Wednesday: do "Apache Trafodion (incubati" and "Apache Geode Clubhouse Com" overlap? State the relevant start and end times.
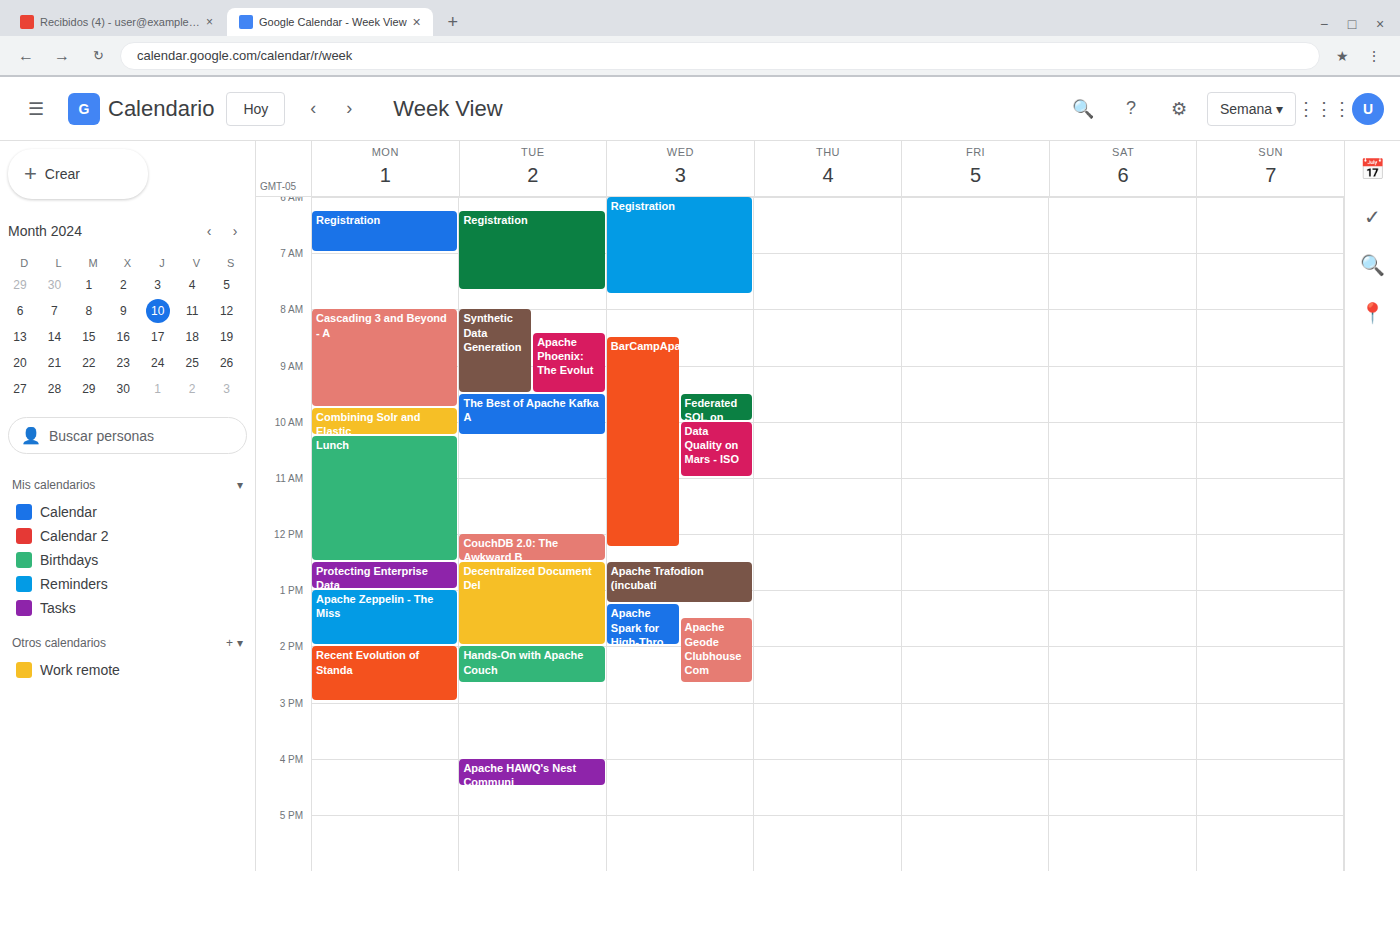
"Apache Trafodion (incubati" ends at 1:15 PM and "Apache Geode Clubhouse Com" starts at 1:30 PM -- no overlap.